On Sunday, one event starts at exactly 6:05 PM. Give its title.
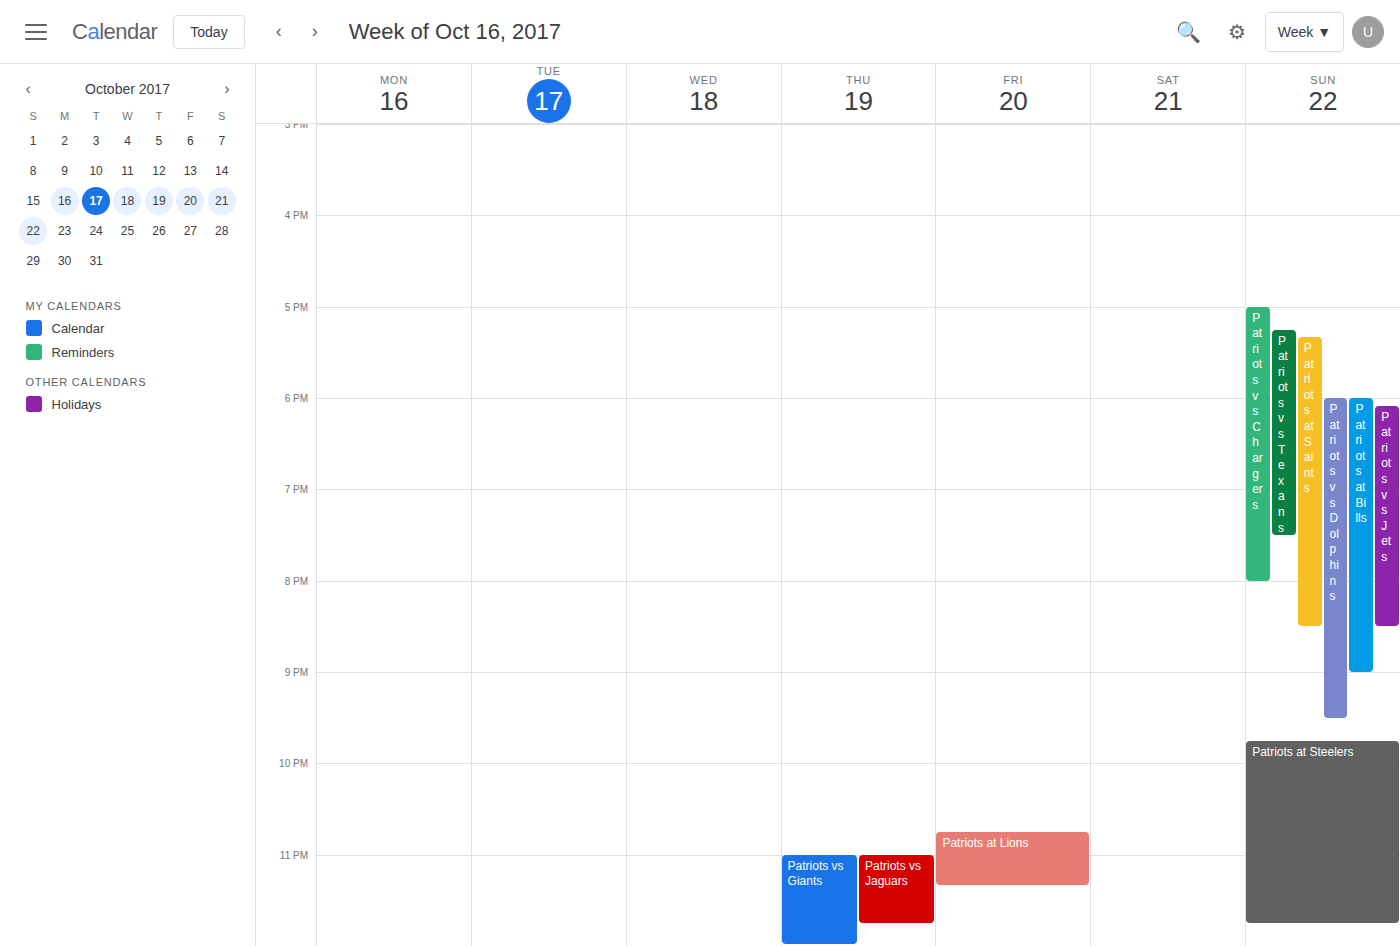
"Patriots vs Jets"